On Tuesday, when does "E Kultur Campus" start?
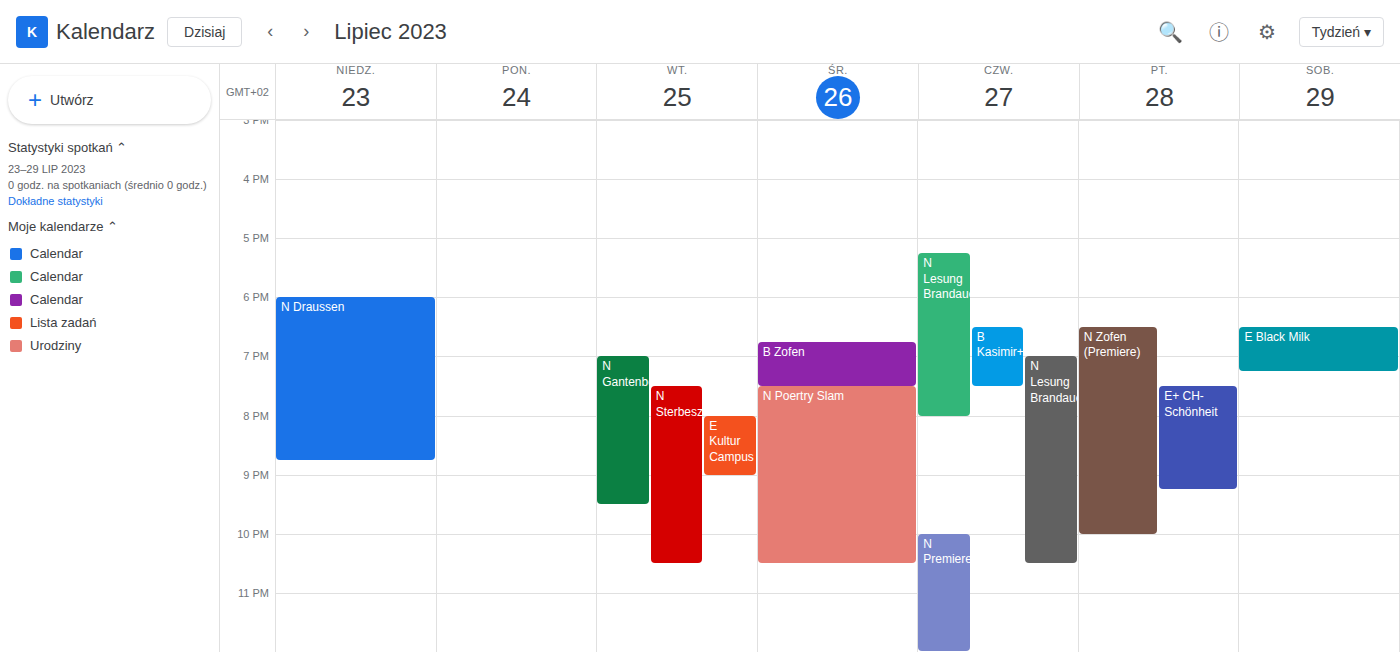
8:00 PM